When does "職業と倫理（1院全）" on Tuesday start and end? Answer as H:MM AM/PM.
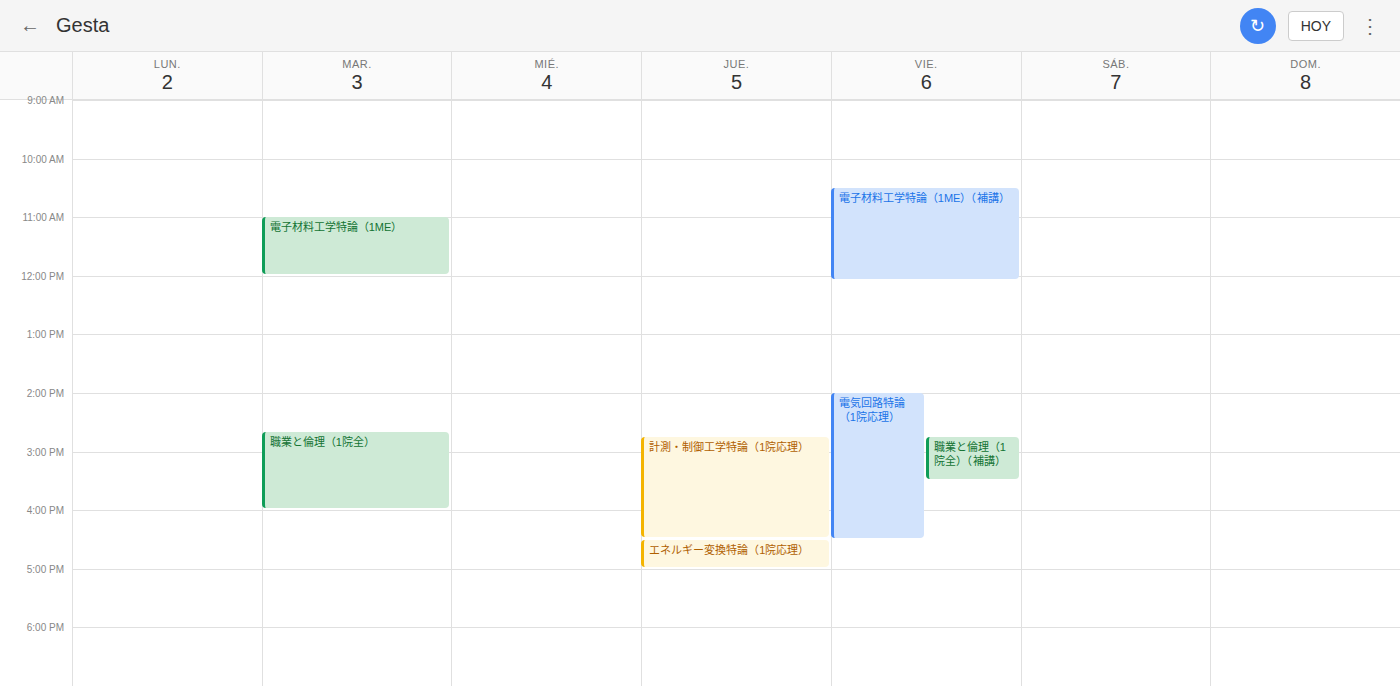
2:40 PM to 4:00 PM